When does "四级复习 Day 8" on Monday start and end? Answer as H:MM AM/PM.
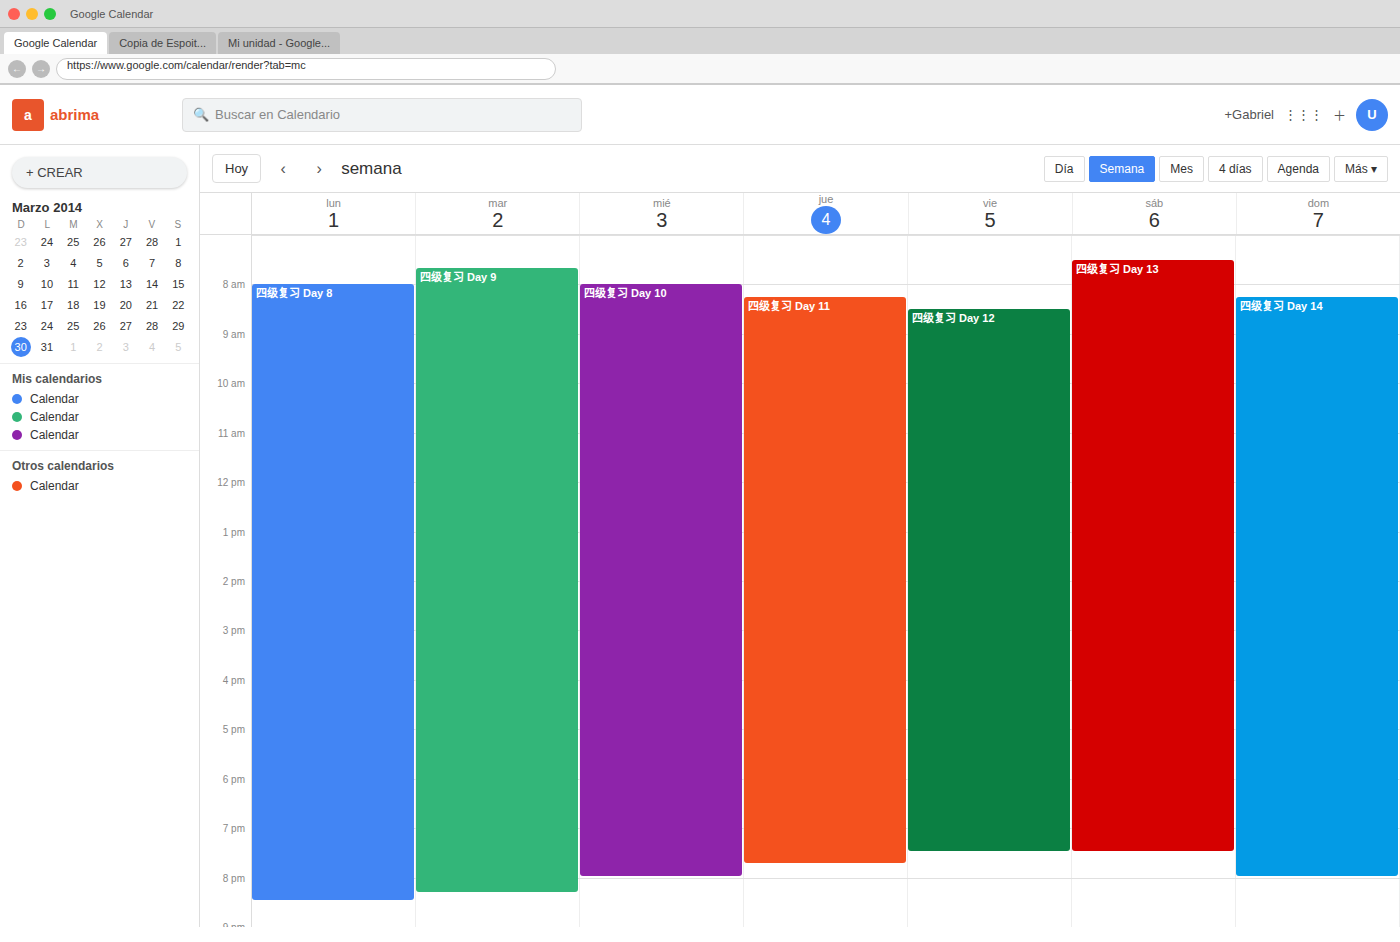
8:00 AM to 8:30 PM